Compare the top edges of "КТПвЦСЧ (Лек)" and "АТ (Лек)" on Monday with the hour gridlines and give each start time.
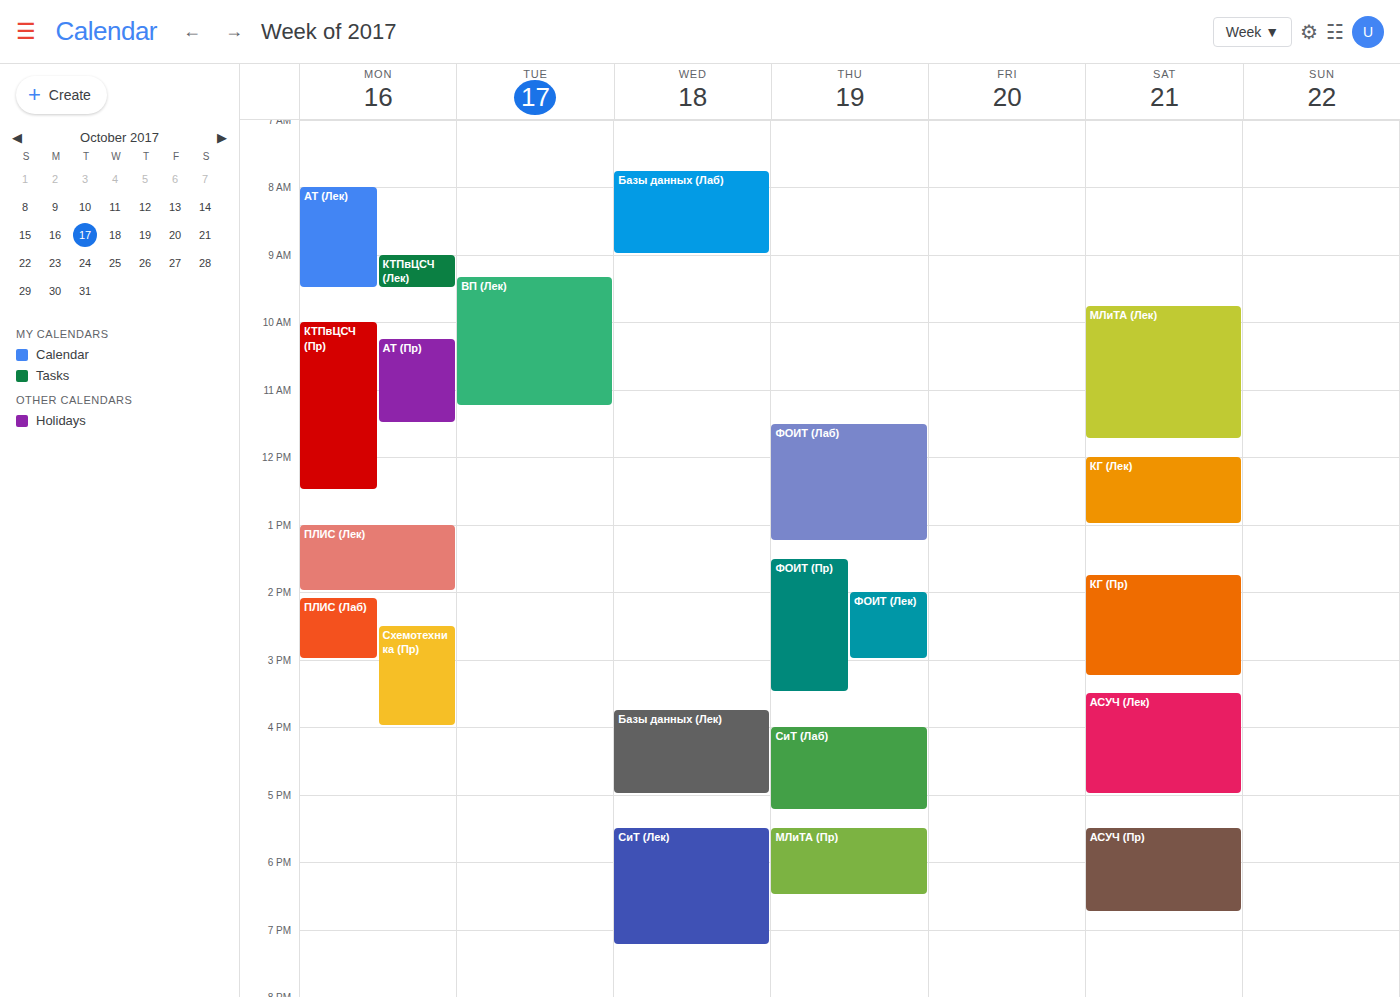
"КТПвЦСЧ (Лек)": 9:00 AM, exactly on the 9 AM line. "АТ (Лек)": 8:00 AM, exactly on the 8 AM line.